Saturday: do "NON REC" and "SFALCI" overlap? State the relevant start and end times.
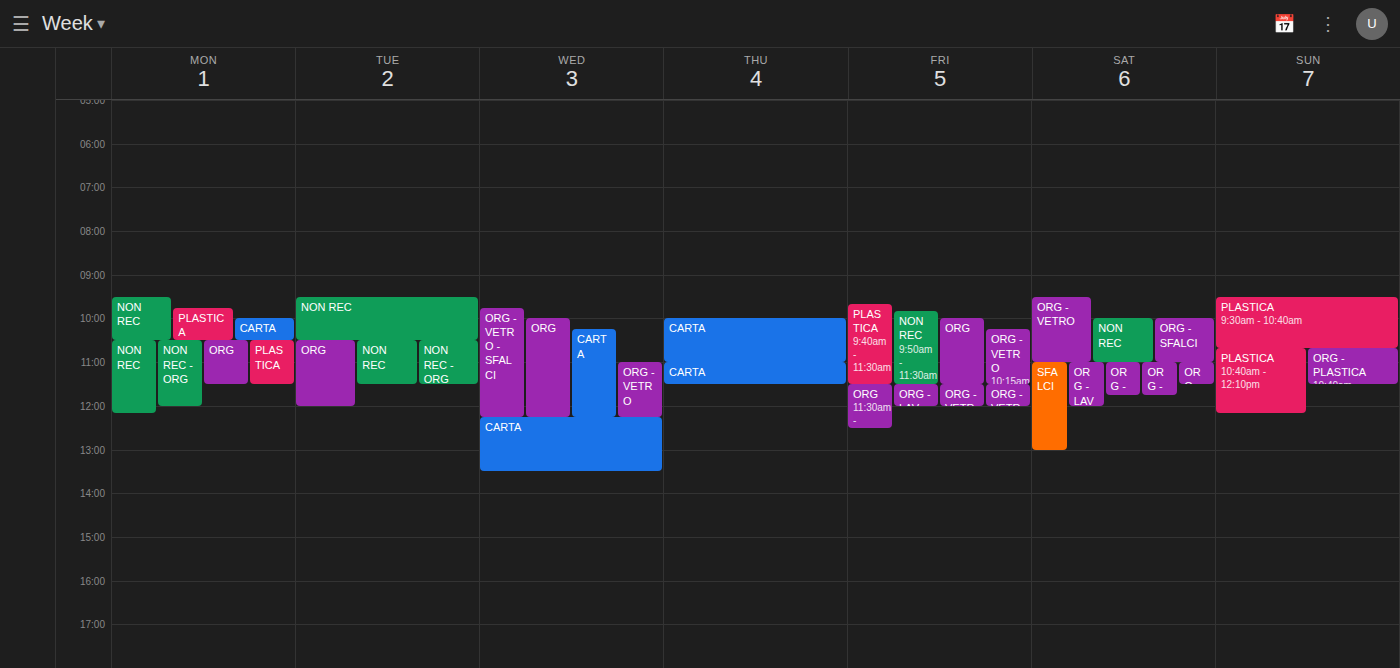
"NON REC" ends at 11:00 AM, exactly when "SFALCI" starts -- they touch but do not overlap.